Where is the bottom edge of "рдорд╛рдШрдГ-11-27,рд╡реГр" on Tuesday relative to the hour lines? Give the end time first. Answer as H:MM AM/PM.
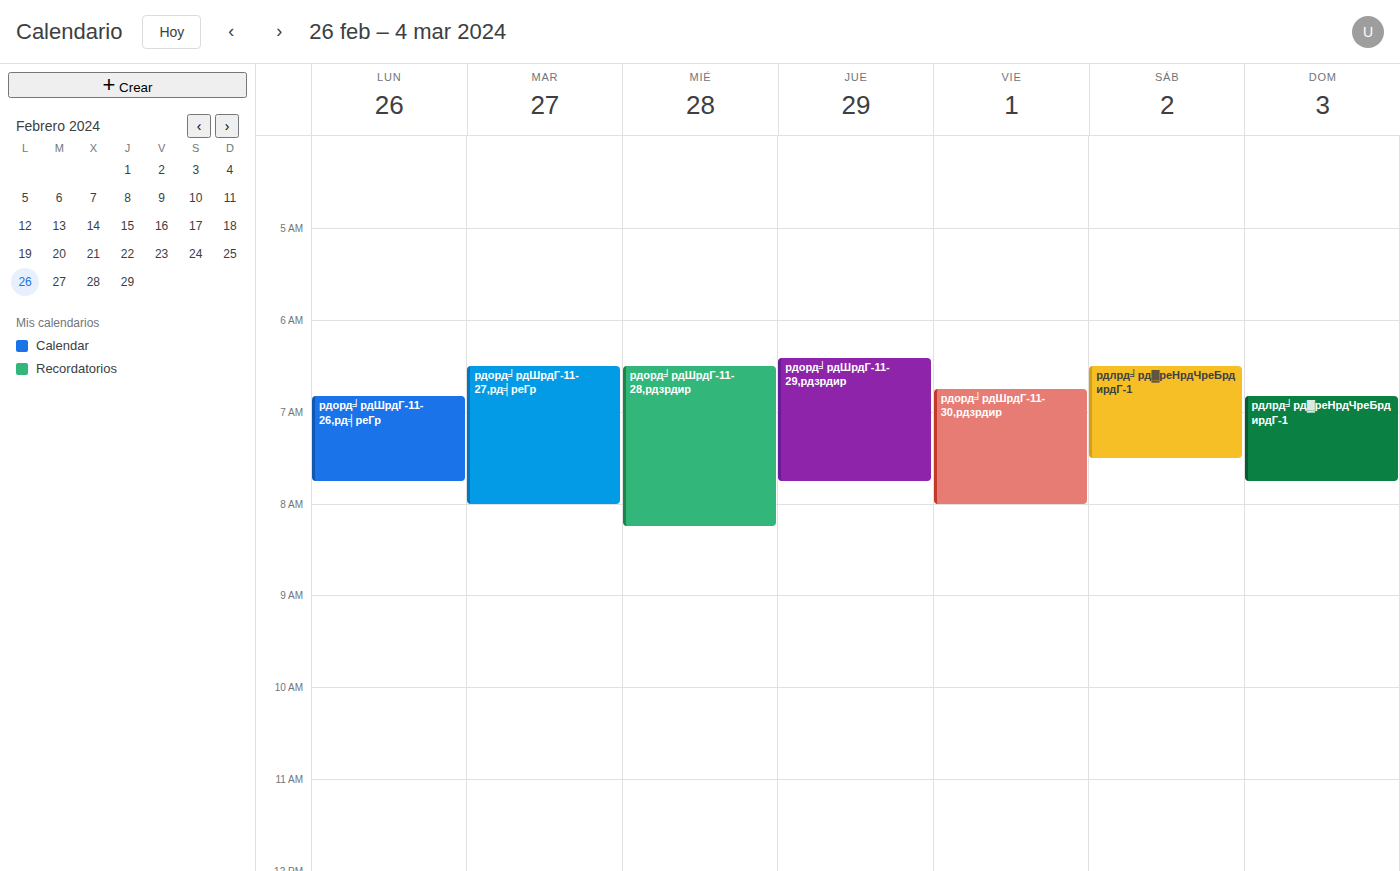
8:00 AM -- exactly on the 8 AM line.